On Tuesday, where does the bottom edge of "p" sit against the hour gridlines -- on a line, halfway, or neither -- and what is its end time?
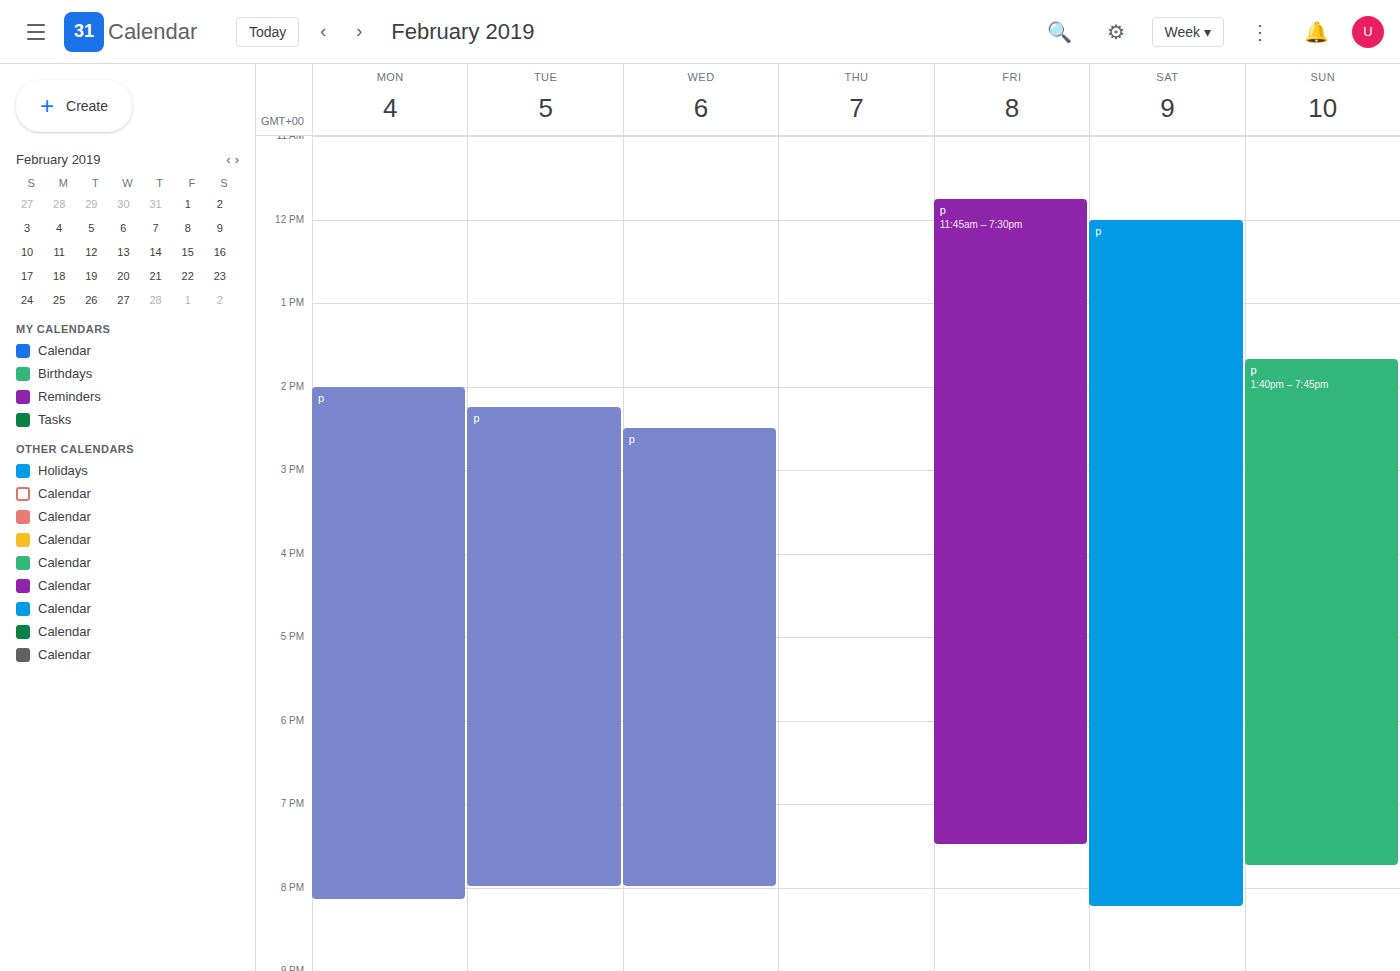
8:00 PM -- exactly on the 8 PM line.